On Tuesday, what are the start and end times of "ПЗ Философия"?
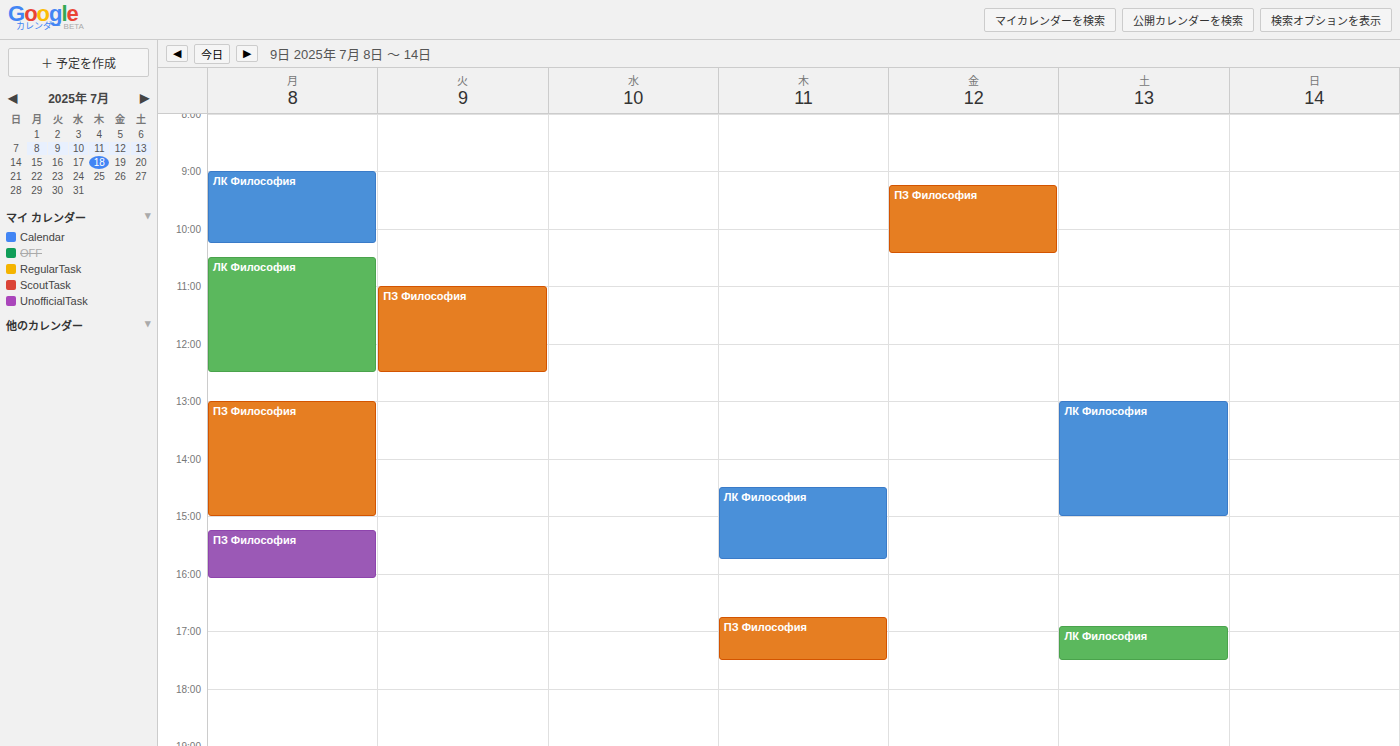
11:00 to 12:30